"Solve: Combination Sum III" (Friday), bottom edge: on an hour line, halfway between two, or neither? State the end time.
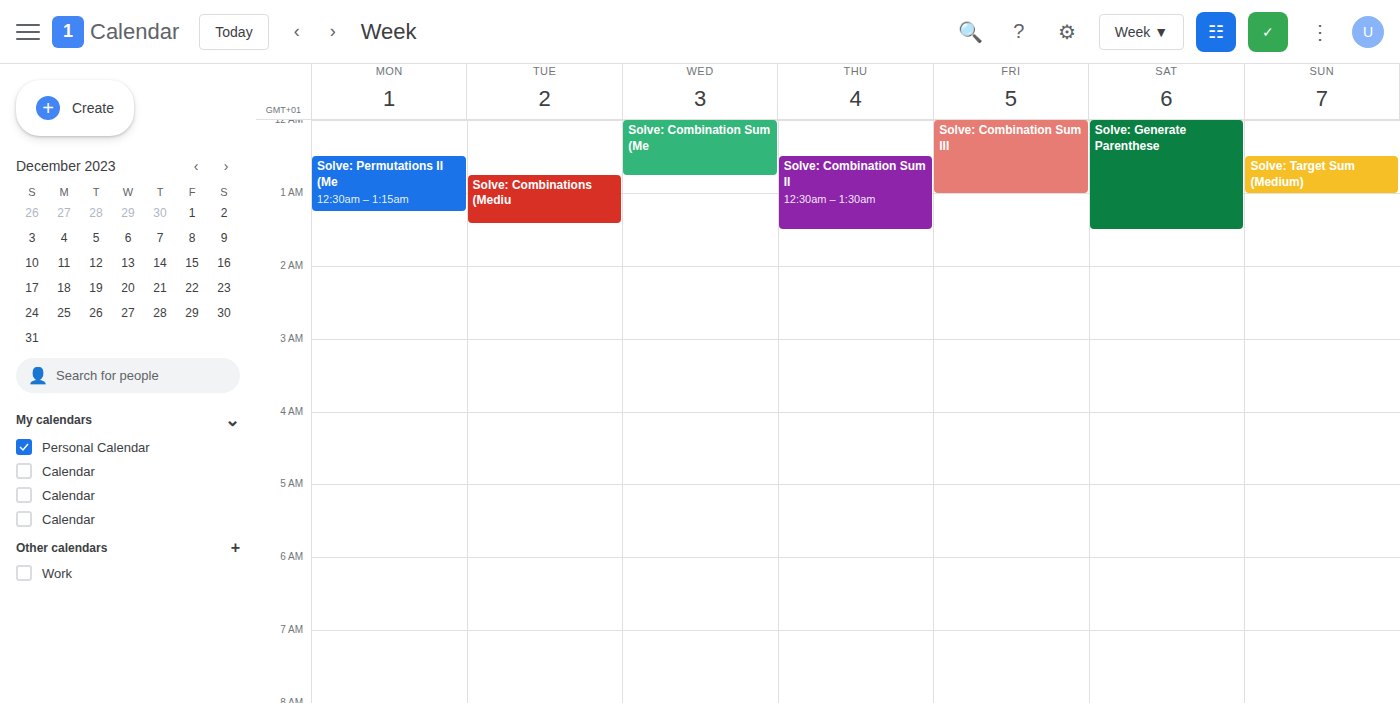
1:00 AM -- exactly on the 1 AM line.